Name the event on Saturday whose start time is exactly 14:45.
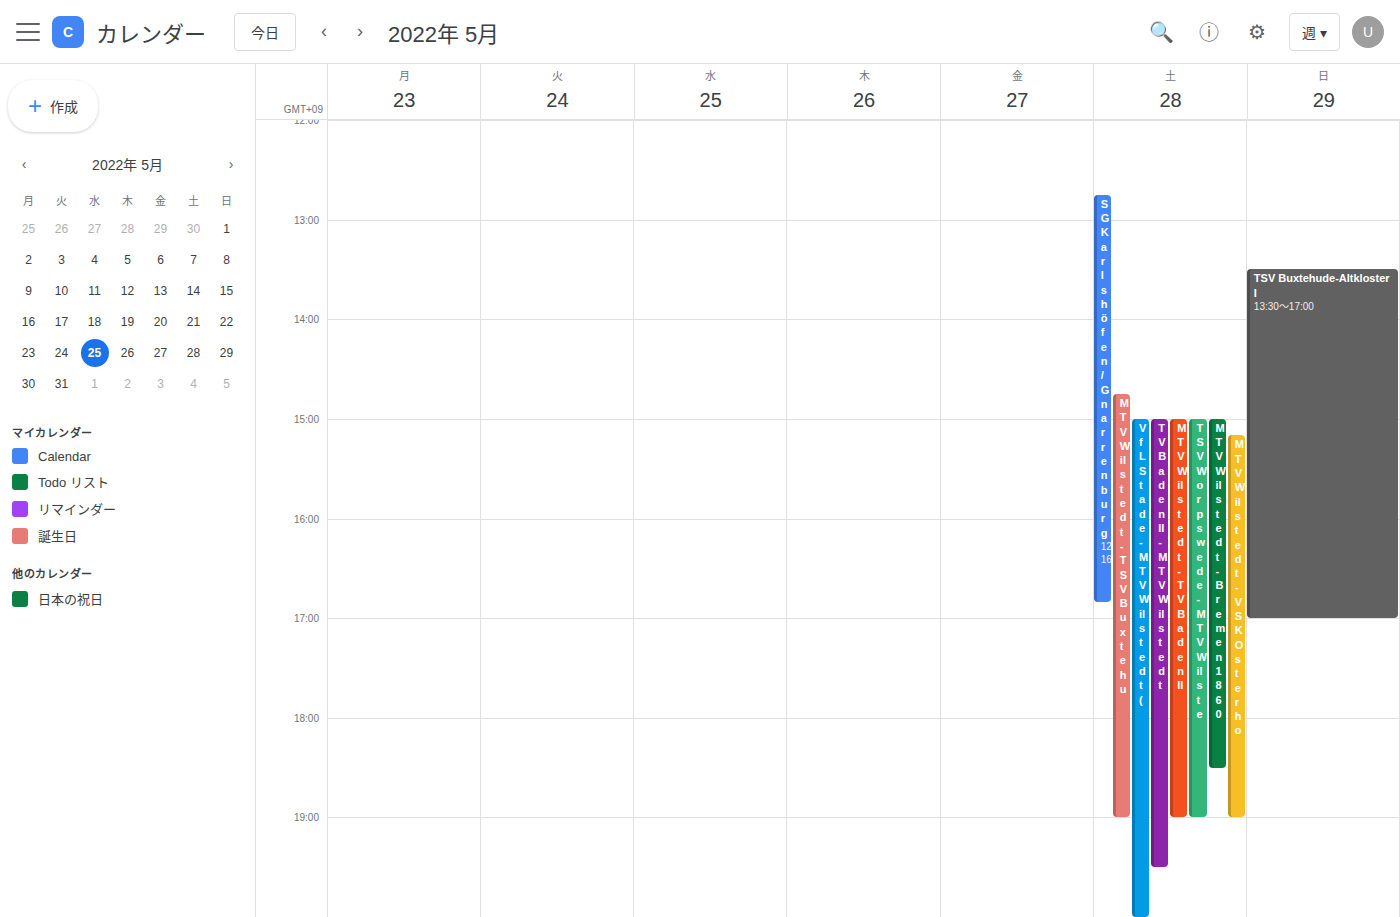
"MTV Wilstedt - TSV Buxtehu"